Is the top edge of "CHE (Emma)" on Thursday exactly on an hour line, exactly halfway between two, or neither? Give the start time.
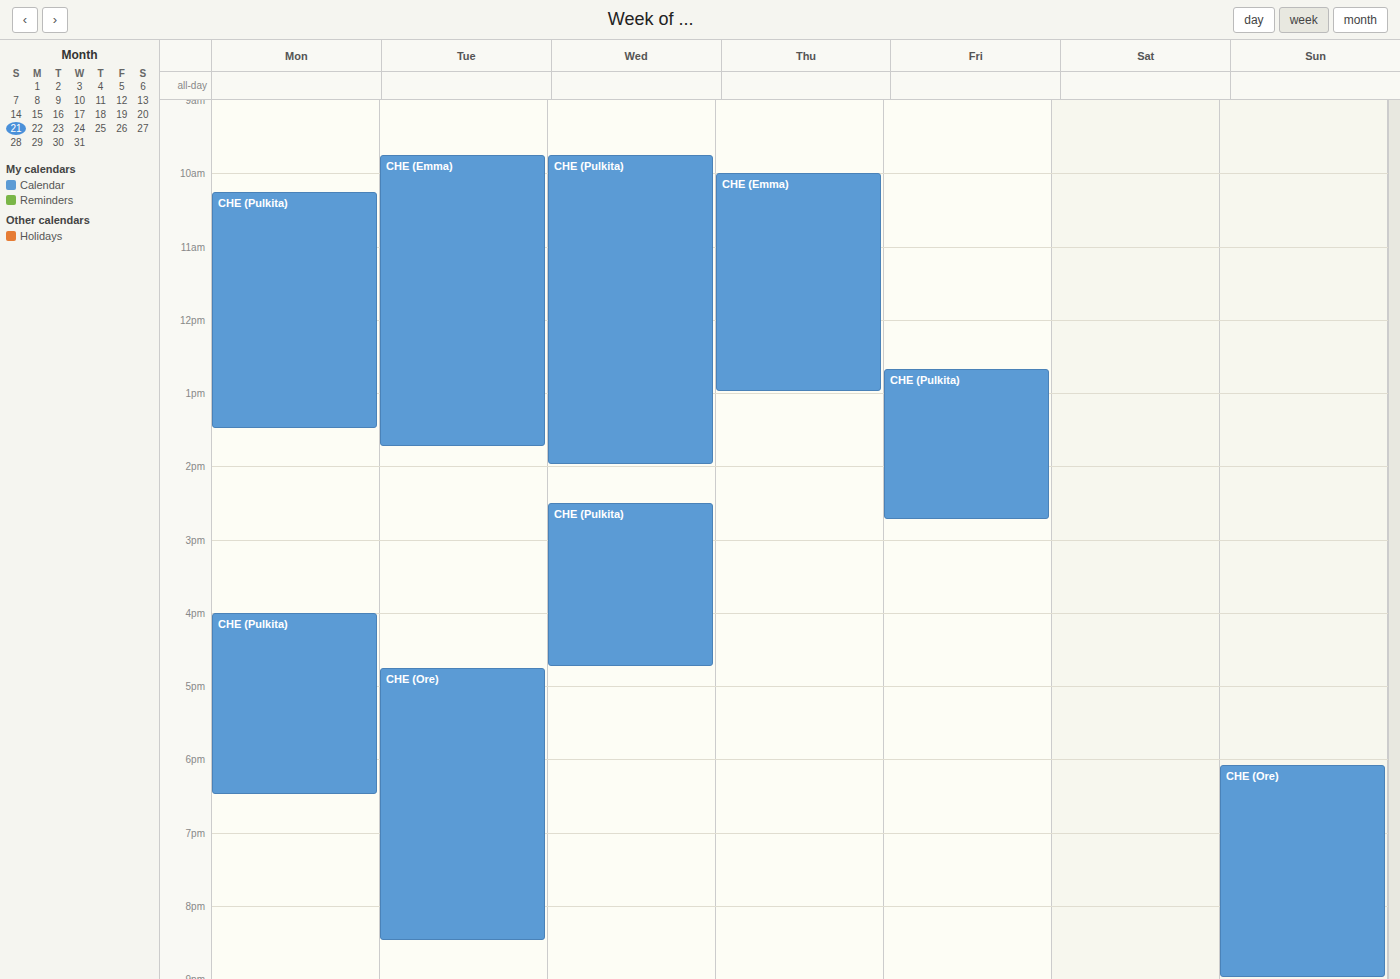
10:00 AM -- exactly on the 10 AM line.